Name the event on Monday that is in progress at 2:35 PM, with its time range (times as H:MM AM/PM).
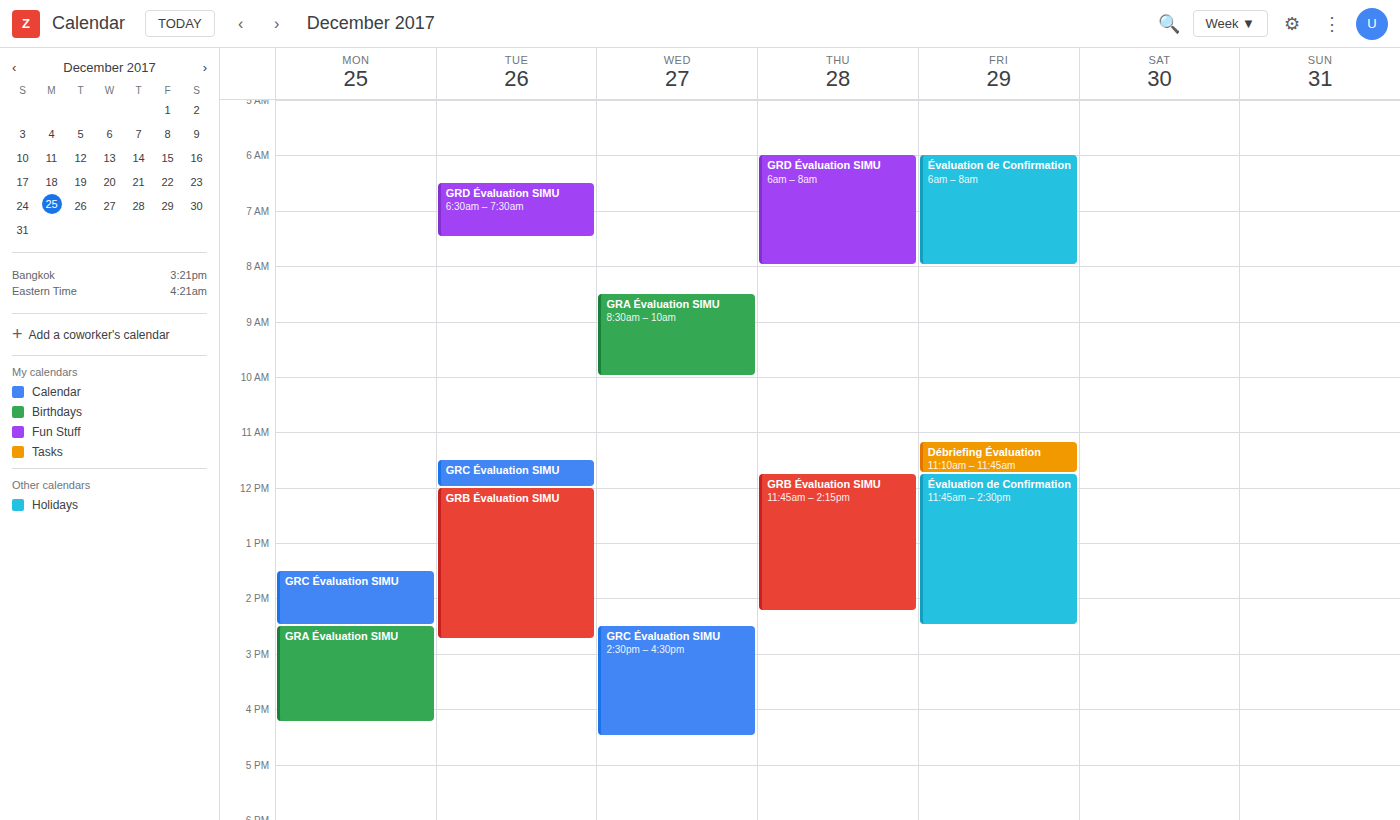
"GRA Évaluation SIMU", 2:30 PM to 4:15 PM